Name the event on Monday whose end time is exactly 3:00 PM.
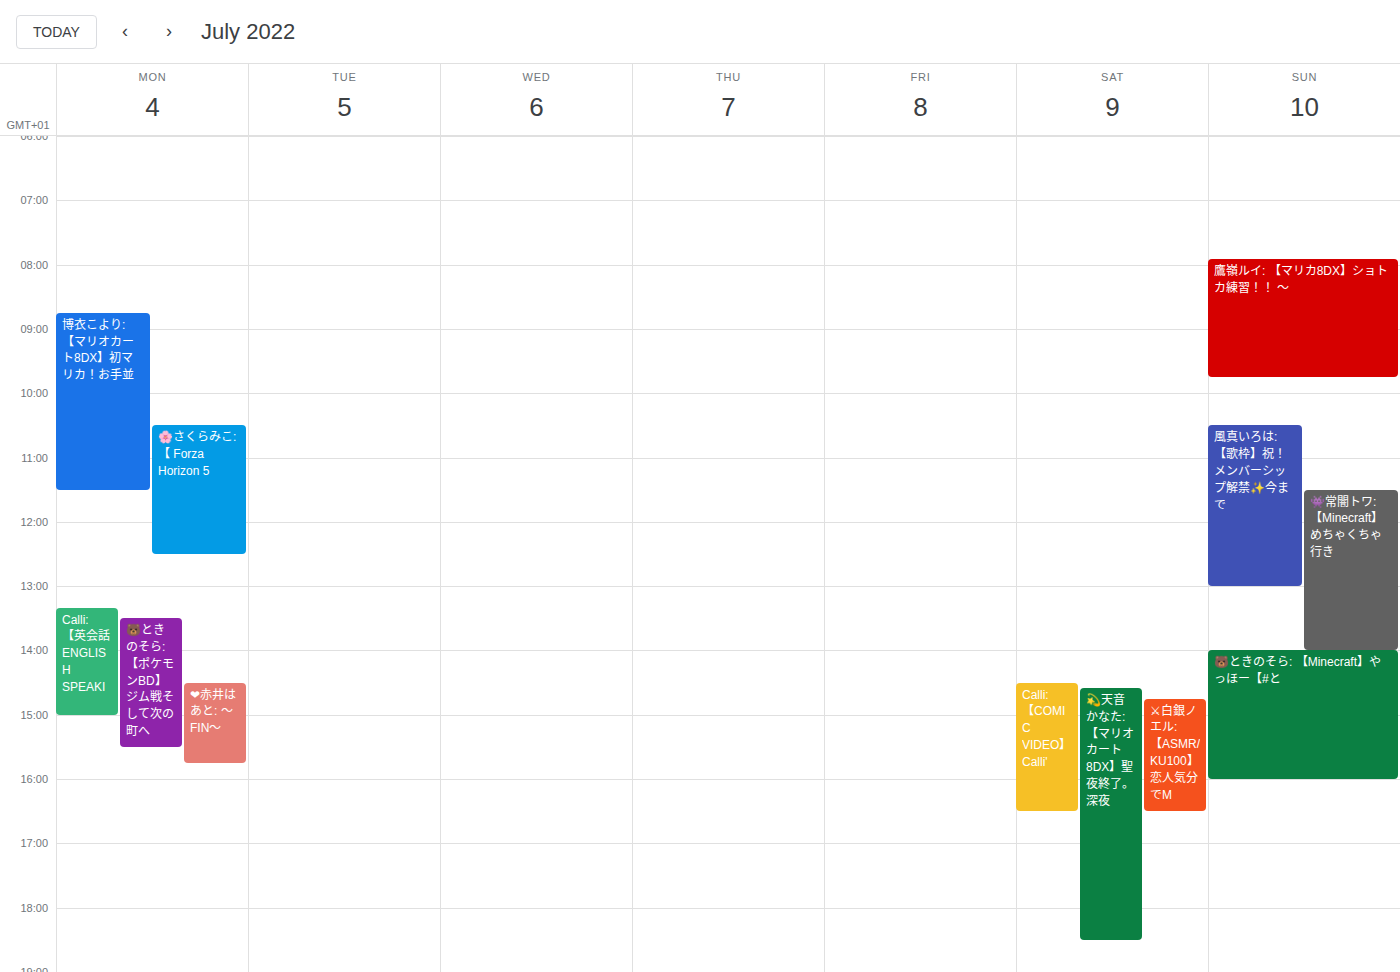
"Calli: 【英会話 ENGLISH SPEAKI"